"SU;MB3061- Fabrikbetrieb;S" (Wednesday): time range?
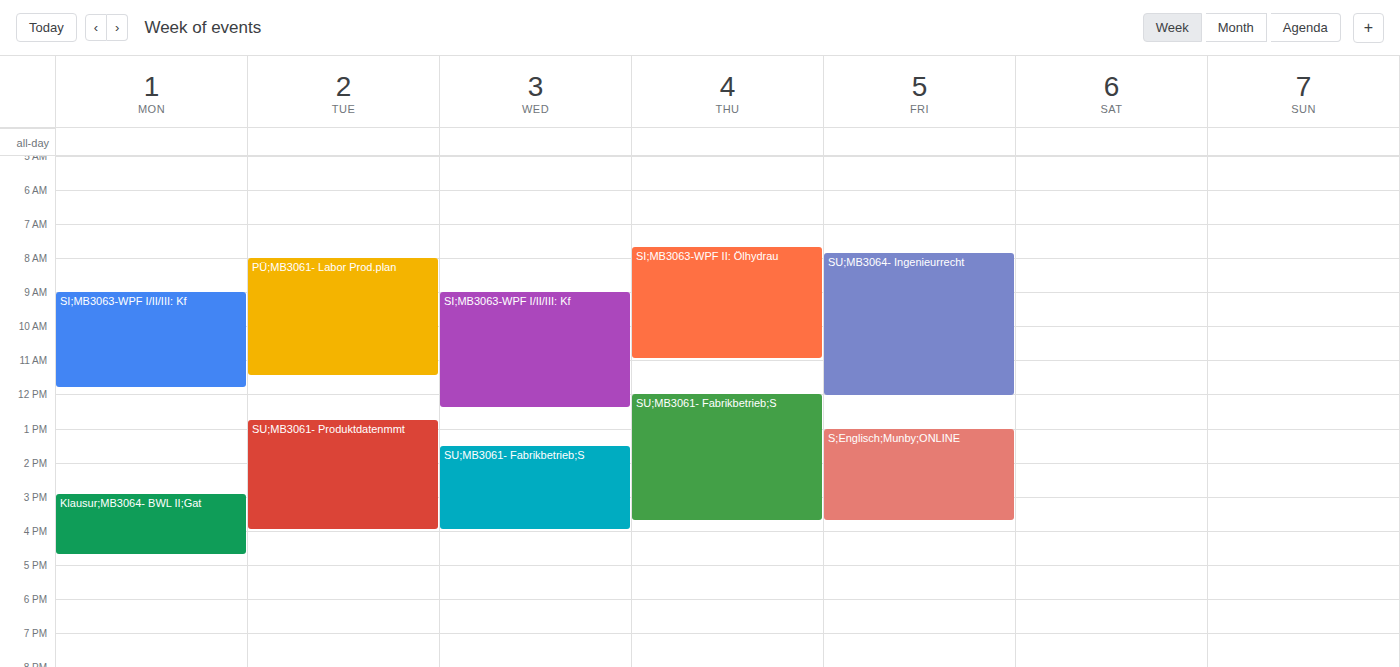
1:30 PM to 4:00 PM